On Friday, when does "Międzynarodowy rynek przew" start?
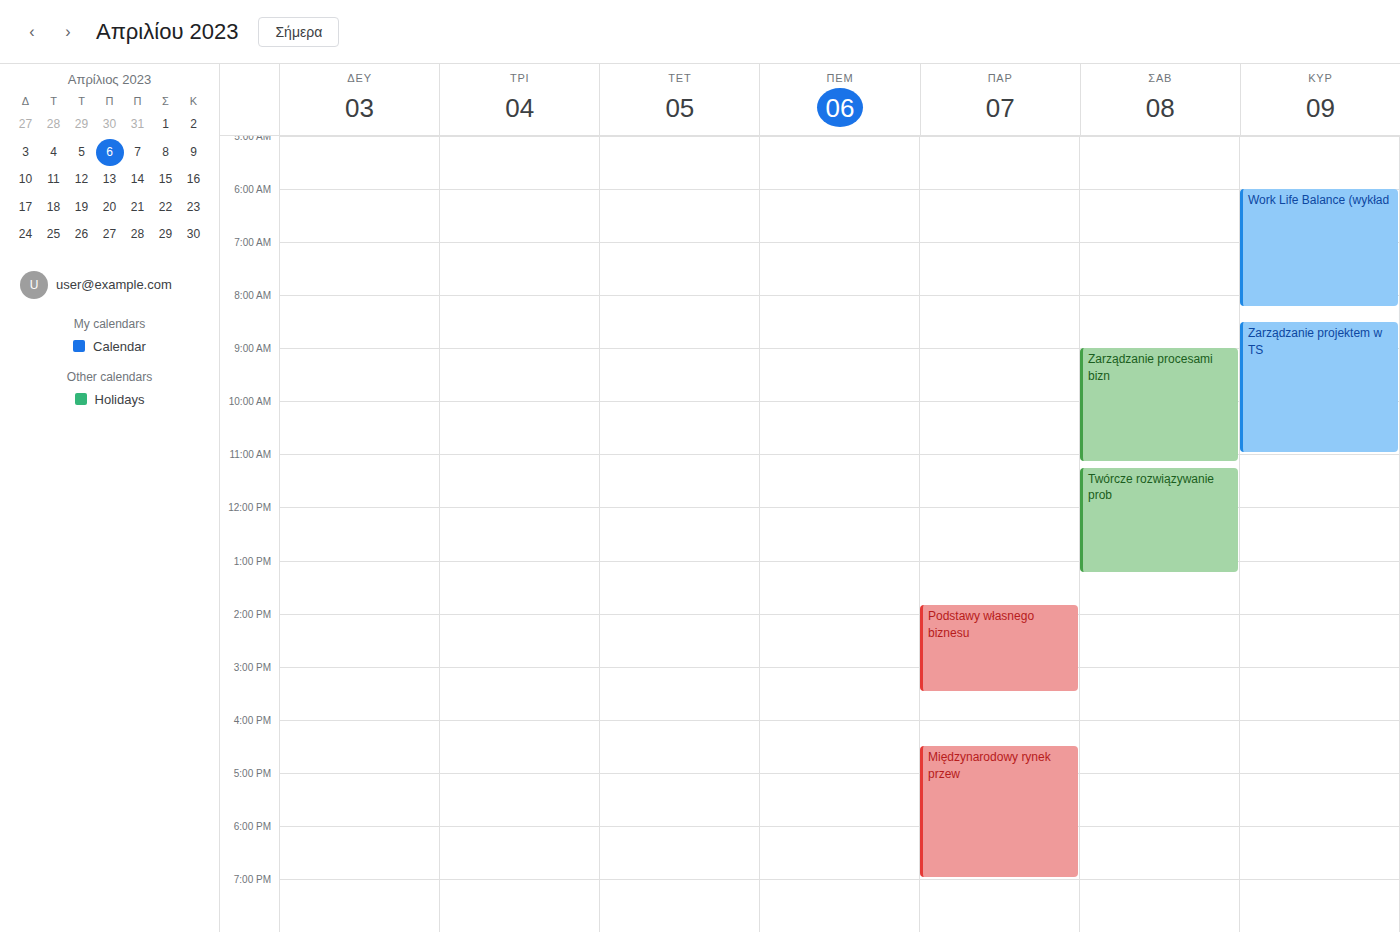
4:30 PM